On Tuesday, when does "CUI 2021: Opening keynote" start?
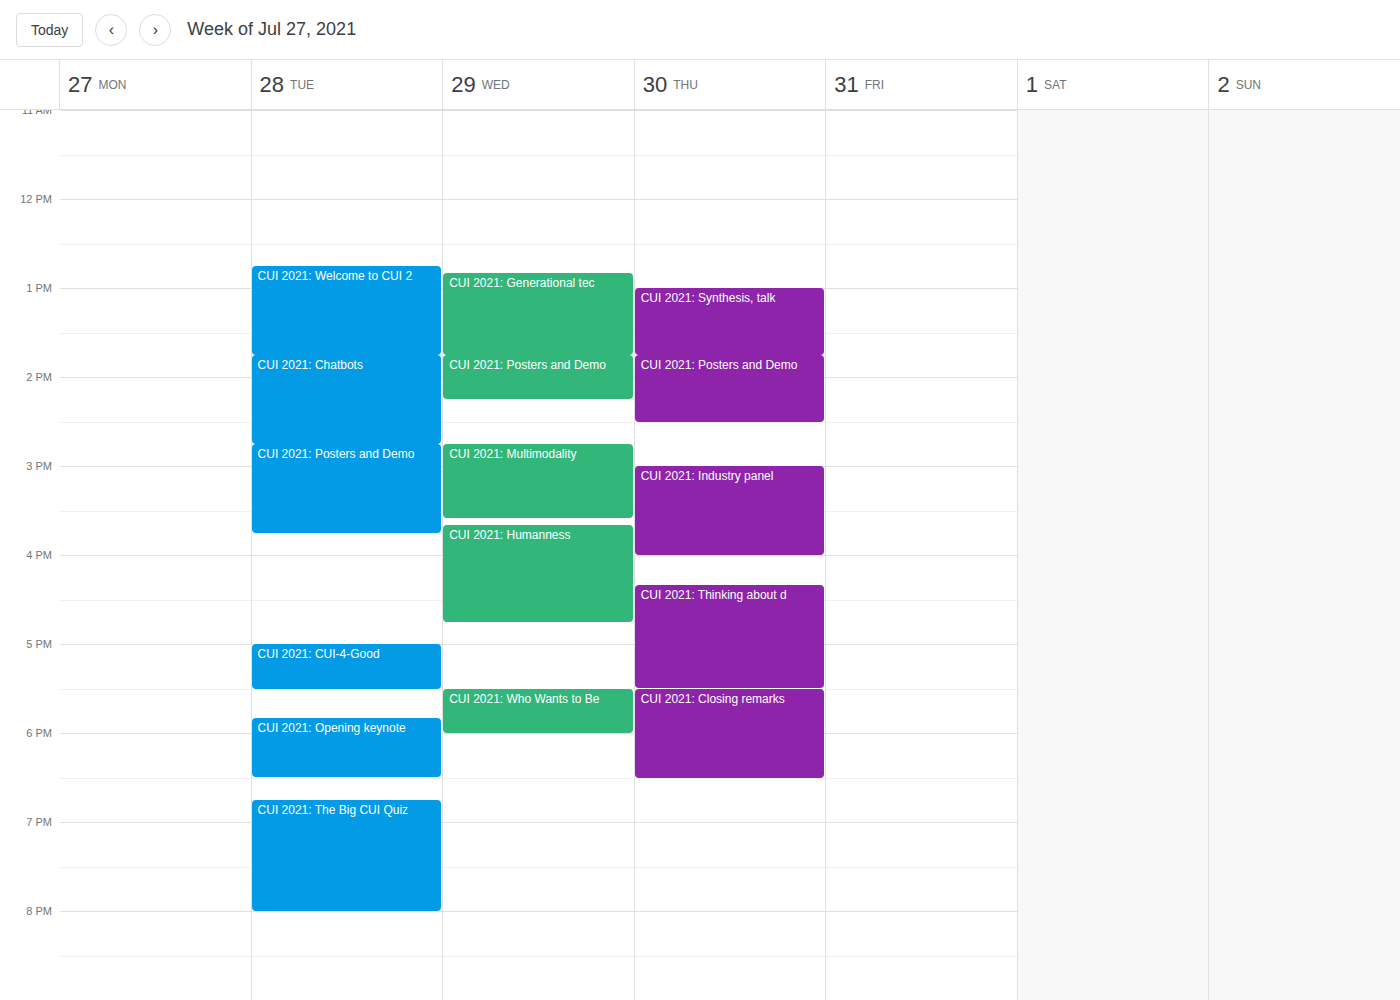
5:50 PM